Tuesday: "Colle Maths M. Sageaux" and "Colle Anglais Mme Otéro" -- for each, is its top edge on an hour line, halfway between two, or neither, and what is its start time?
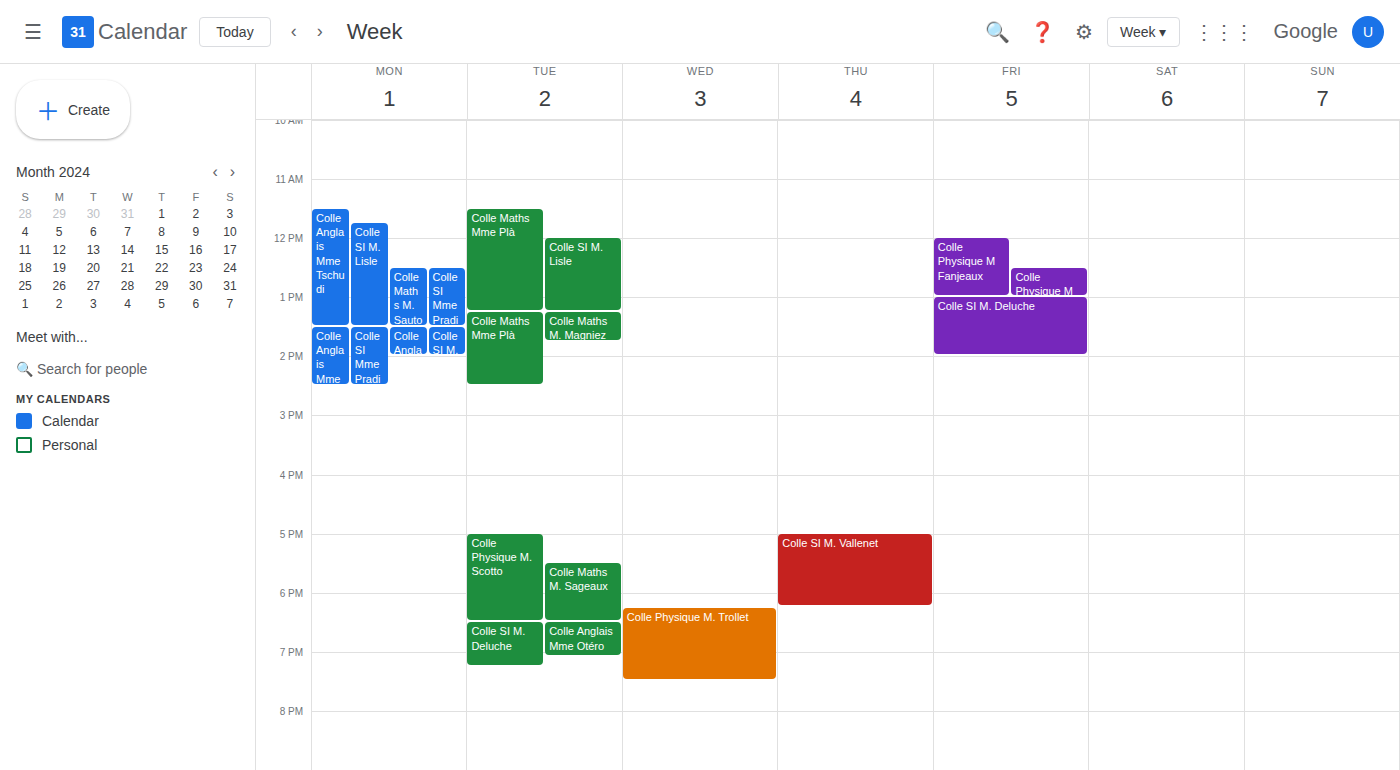
"Colle Maths M. Sageaux": 5:30 PM, halfway between the 5 PM and 6 PM lines. "Colle Anglais Mme Otéro": 6:30 PM, halfway between the 6 PM and 7 PM lines.